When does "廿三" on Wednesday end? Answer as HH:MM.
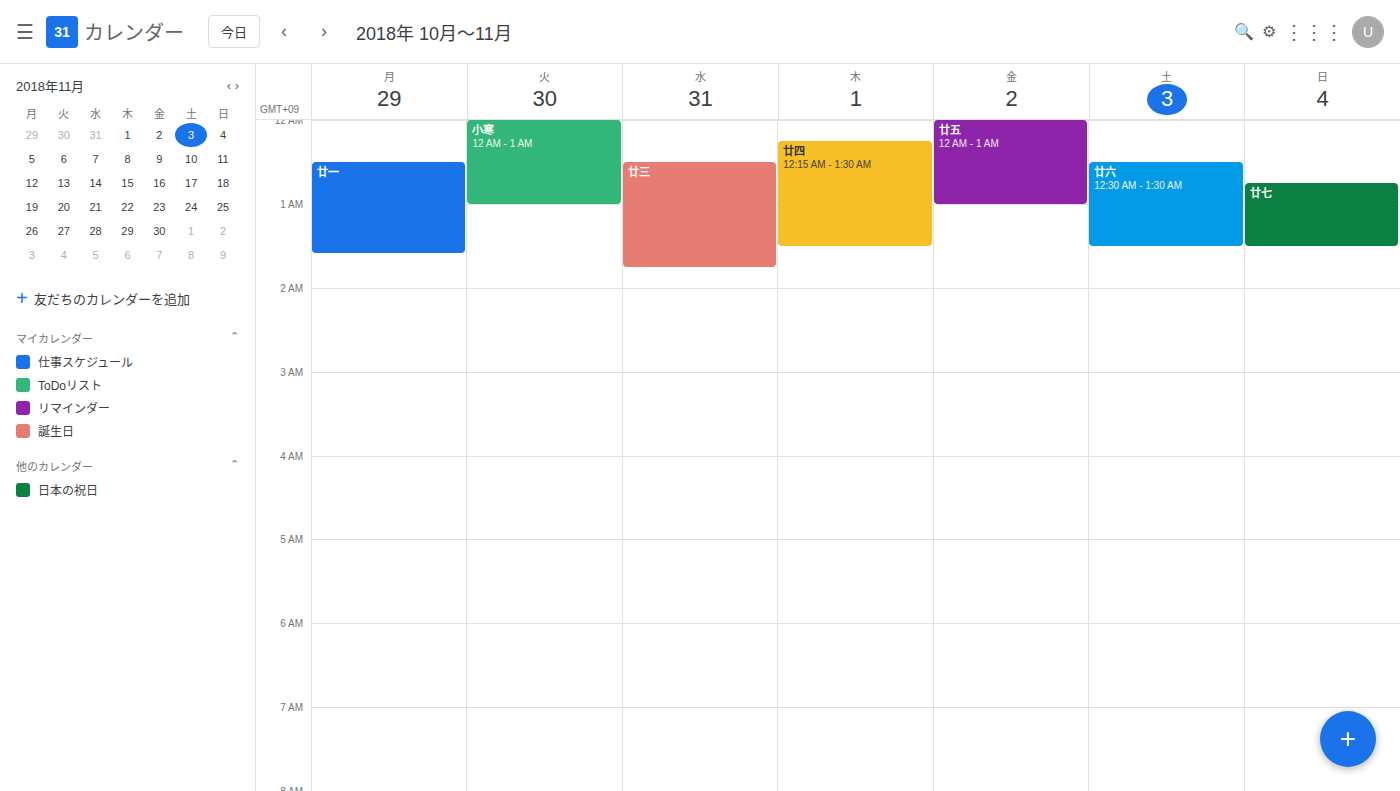
01:45